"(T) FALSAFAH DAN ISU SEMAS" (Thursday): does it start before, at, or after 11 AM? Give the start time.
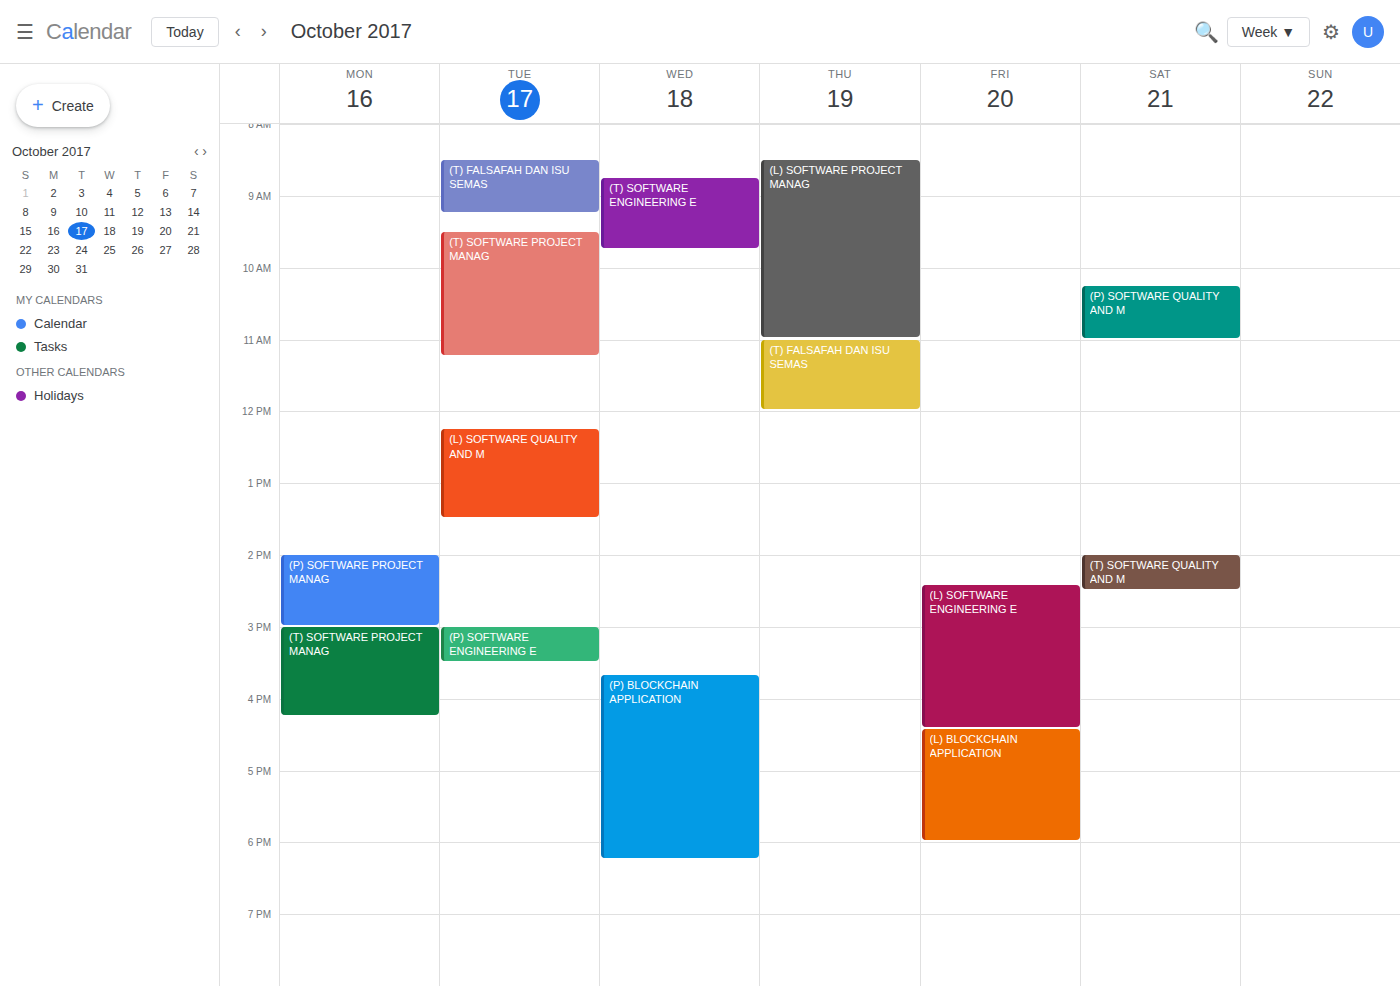
11:00 AM -- exactly at 11 AM, on the 11 AM line.